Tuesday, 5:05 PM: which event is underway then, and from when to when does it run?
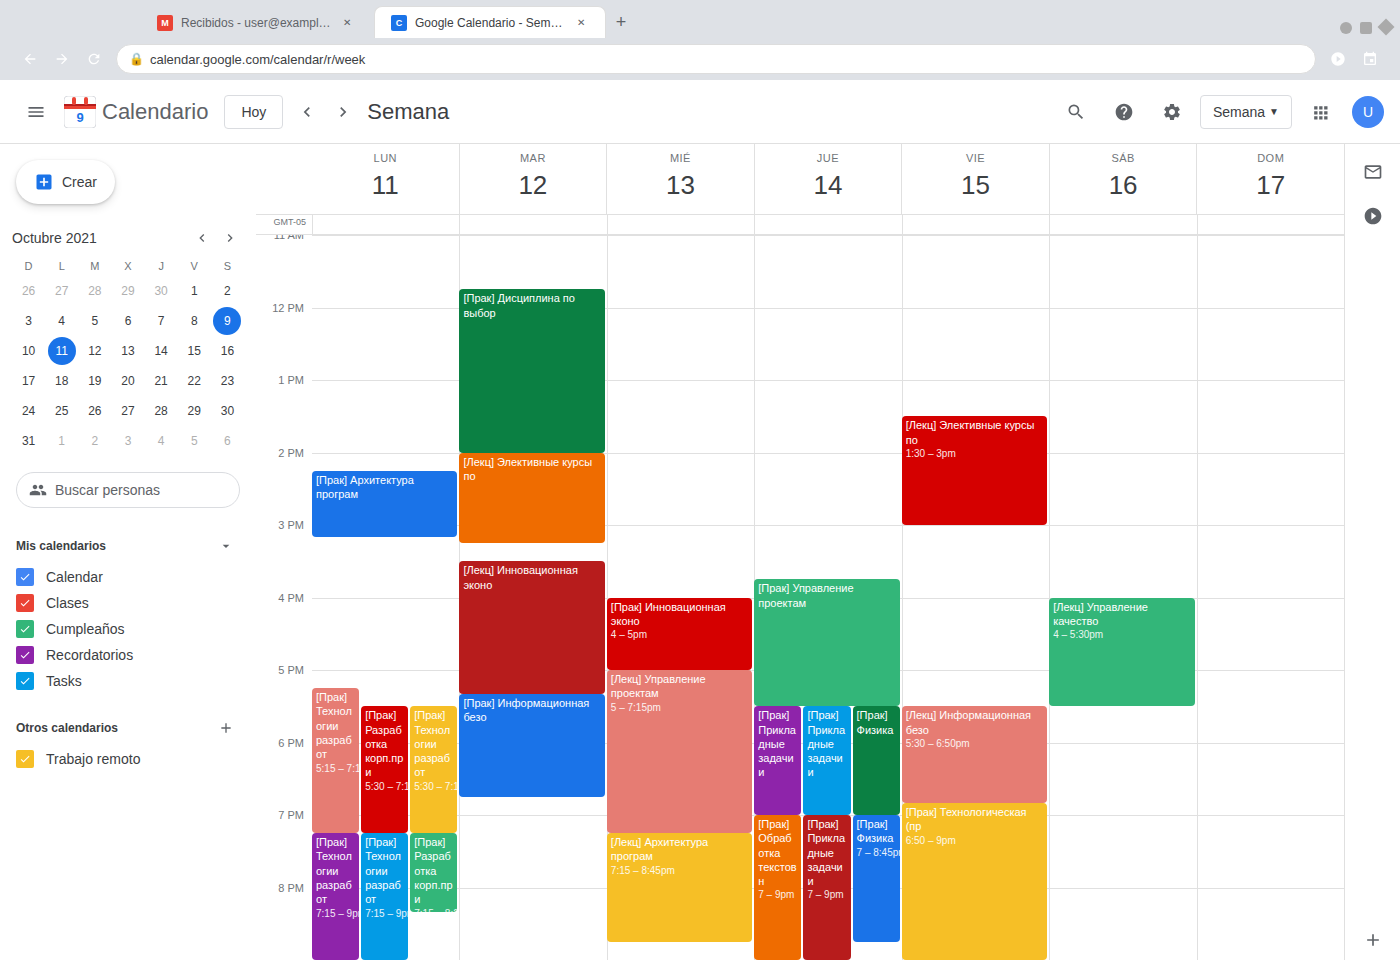
"[Лекц] Инновационная эконо", 3:30 PM to 5:20 PM